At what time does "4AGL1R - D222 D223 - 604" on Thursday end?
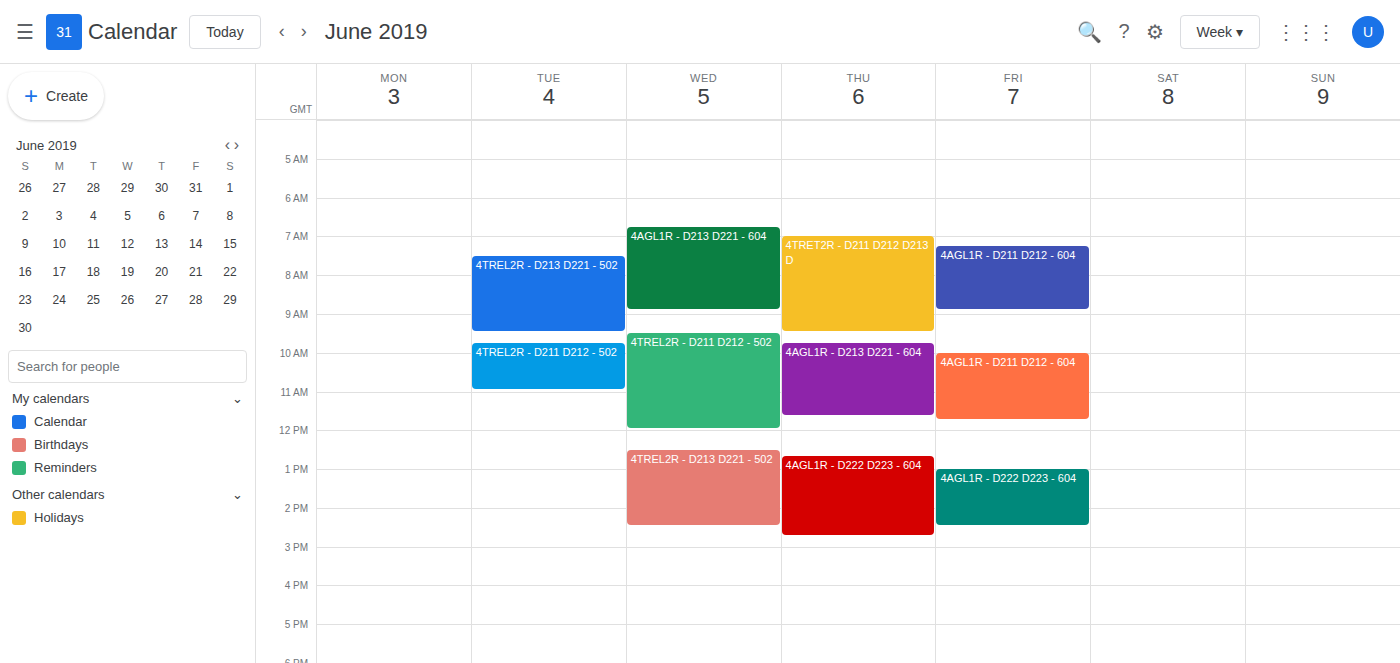
2:45 PM